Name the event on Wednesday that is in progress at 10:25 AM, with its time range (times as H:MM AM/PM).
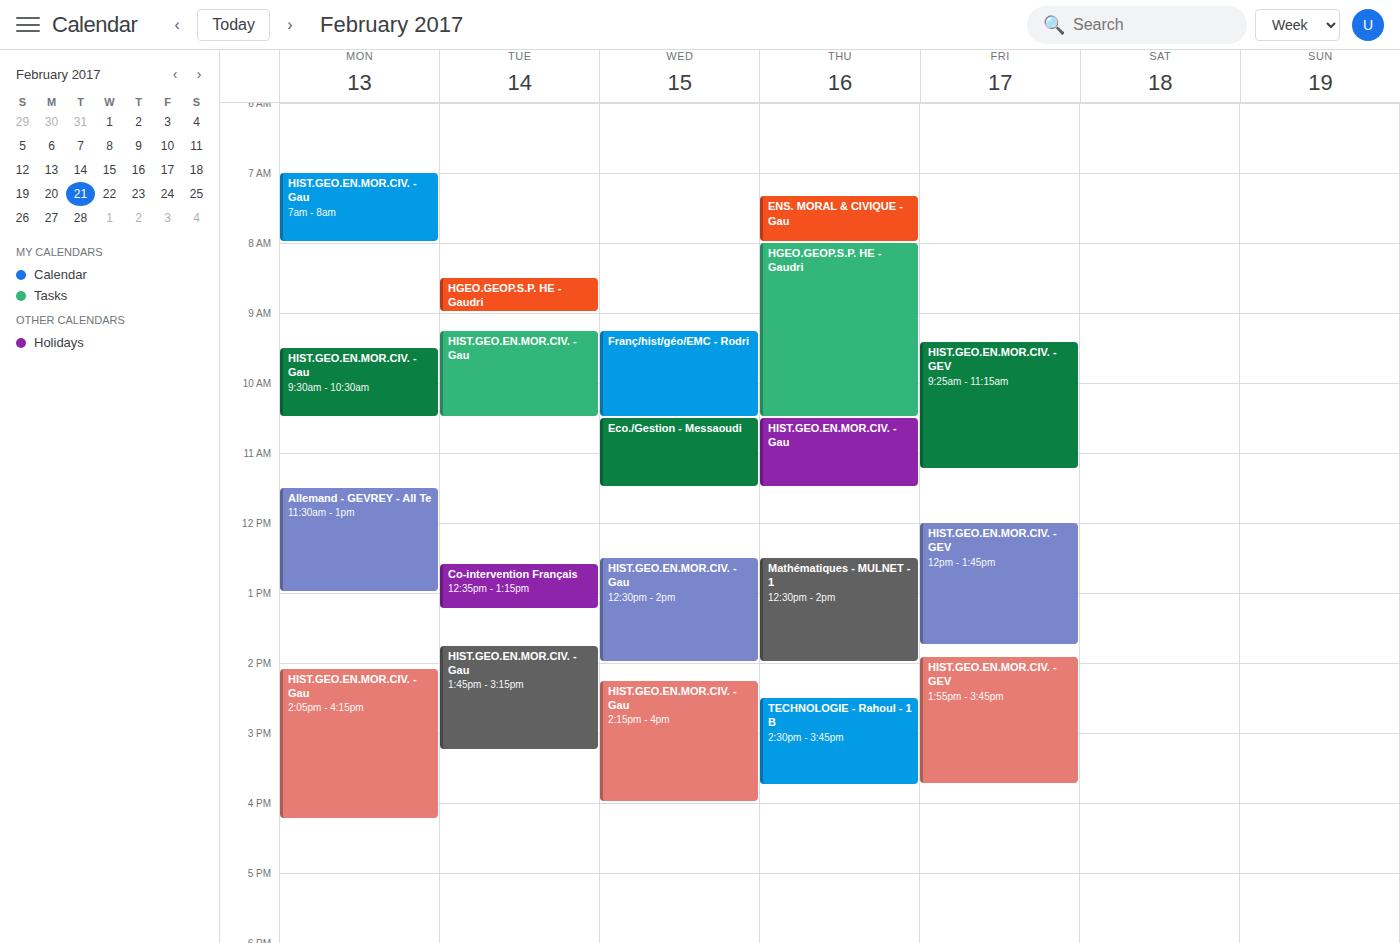
"Franç/hist/géo/EMC - Rodri", 9:15 AM to 10:30 AM